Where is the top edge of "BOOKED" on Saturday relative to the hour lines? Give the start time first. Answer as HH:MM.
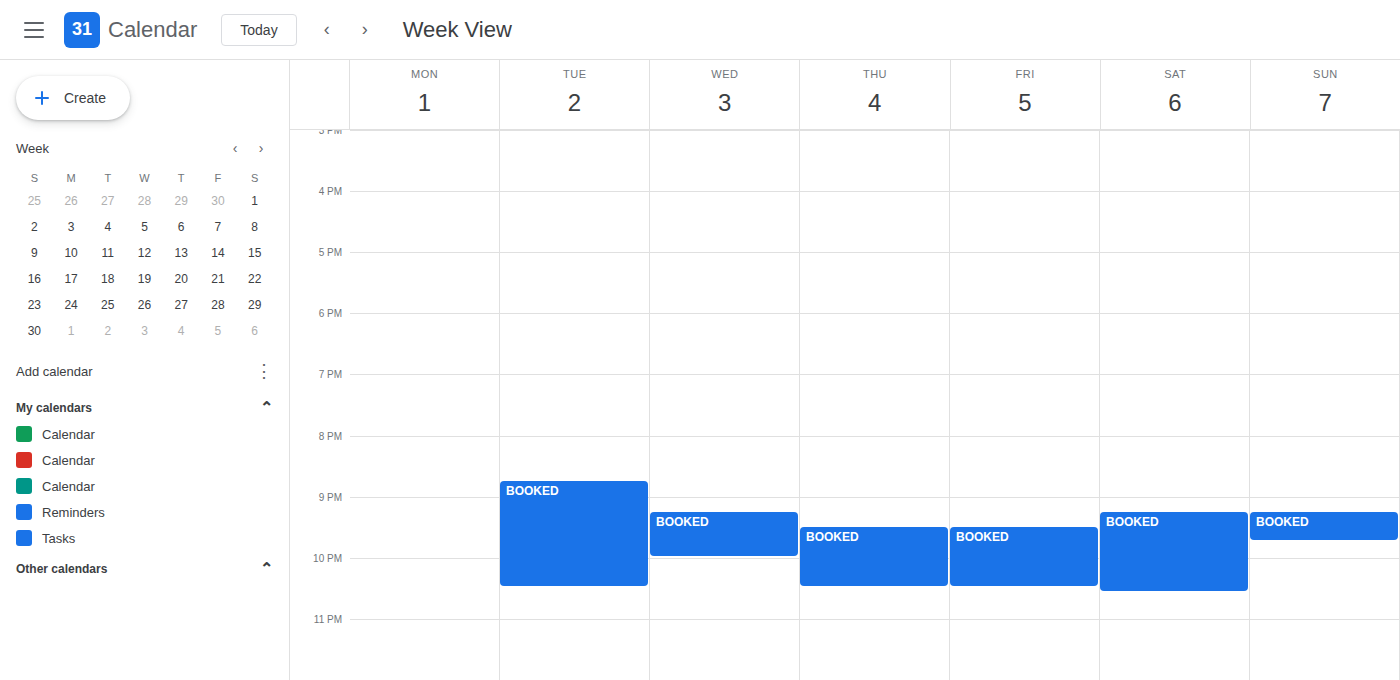
21:15 -- neither: a quarter of the way from the 21:00 line to the 22:00 line.